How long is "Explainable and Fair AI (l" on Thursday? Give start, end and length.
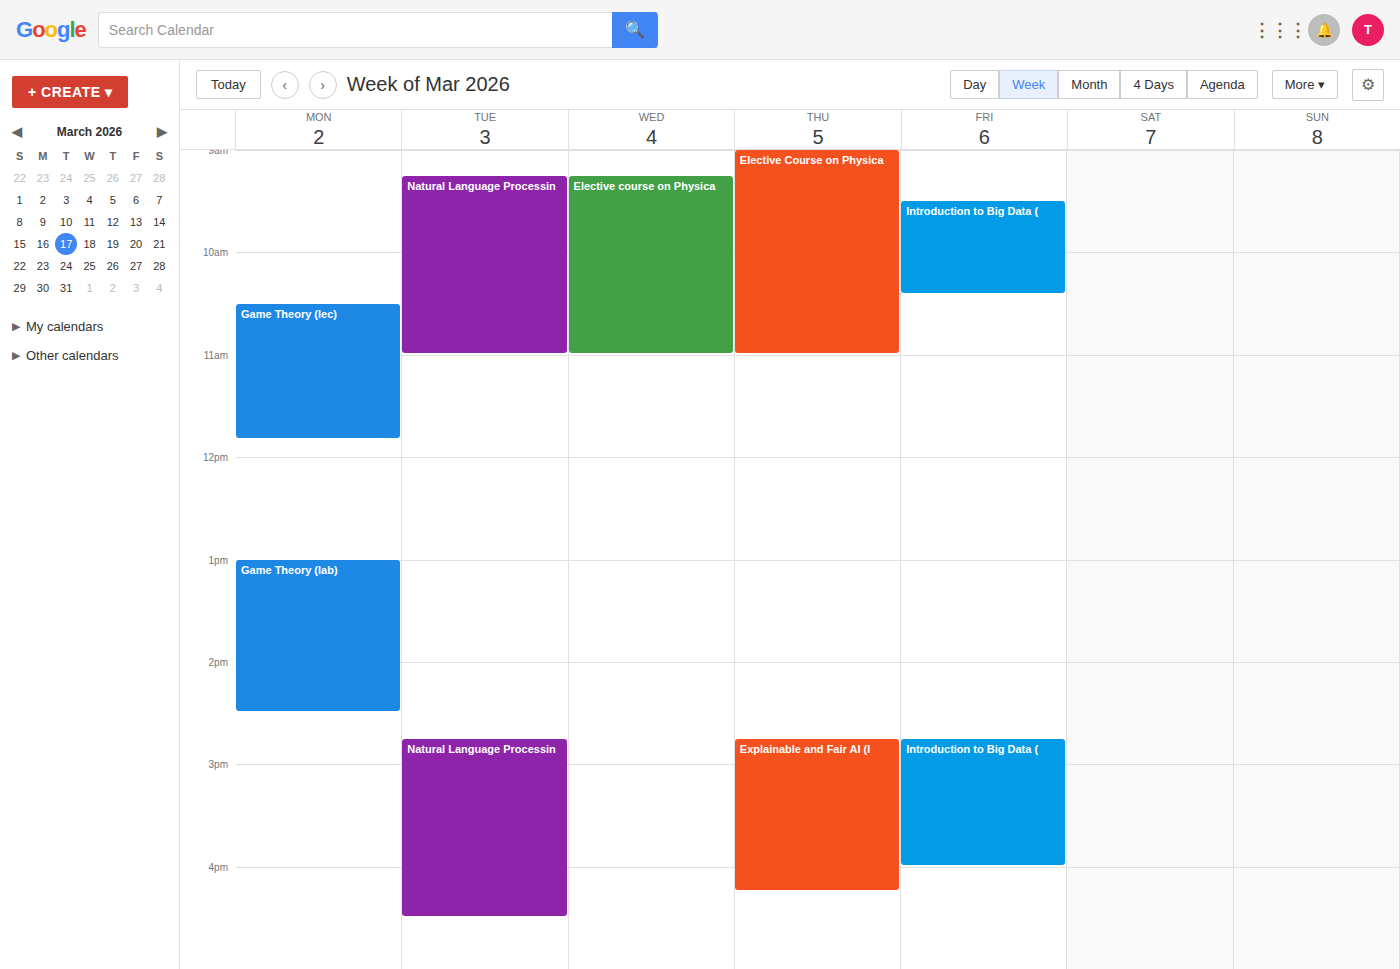
2:45 PM to 4:15 PM, 1 hour 30 minutes